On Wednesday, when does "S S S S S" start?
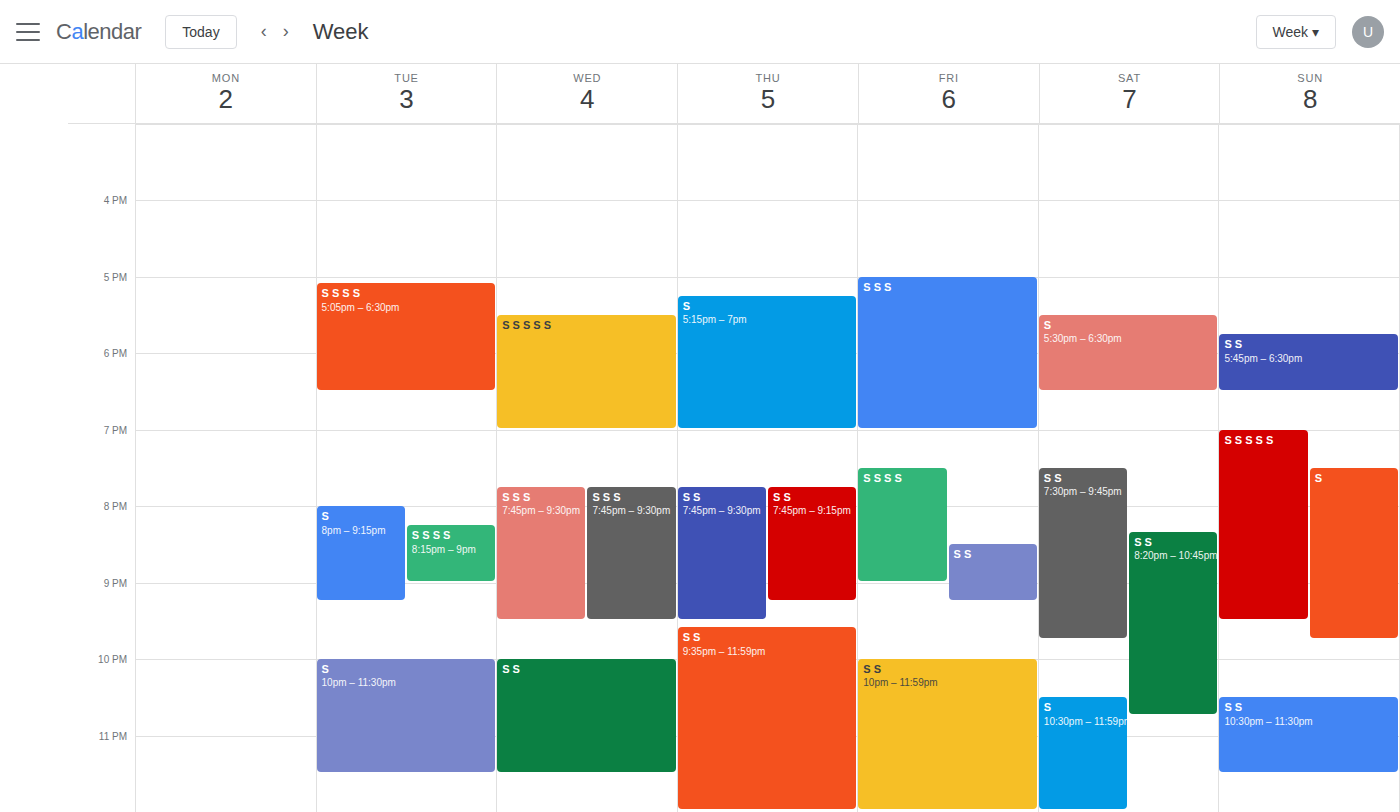
17:30